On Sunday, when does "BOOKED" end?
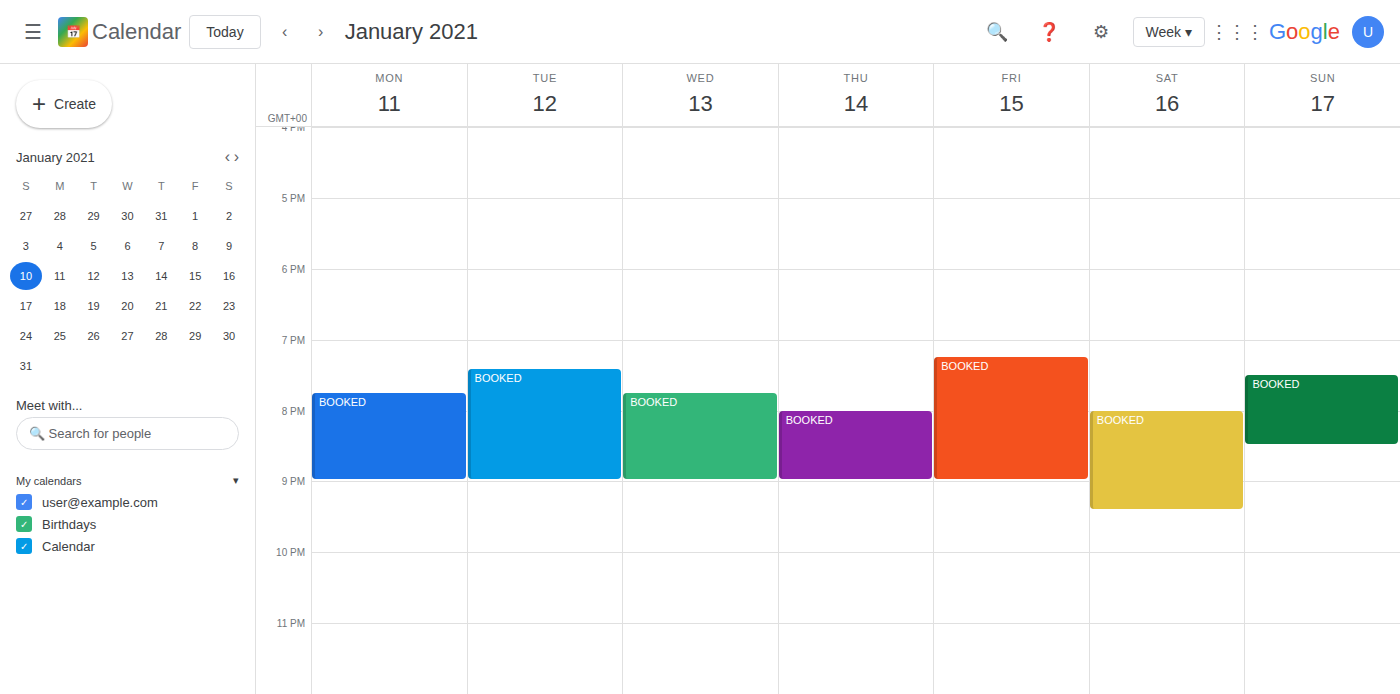
8:30 PM